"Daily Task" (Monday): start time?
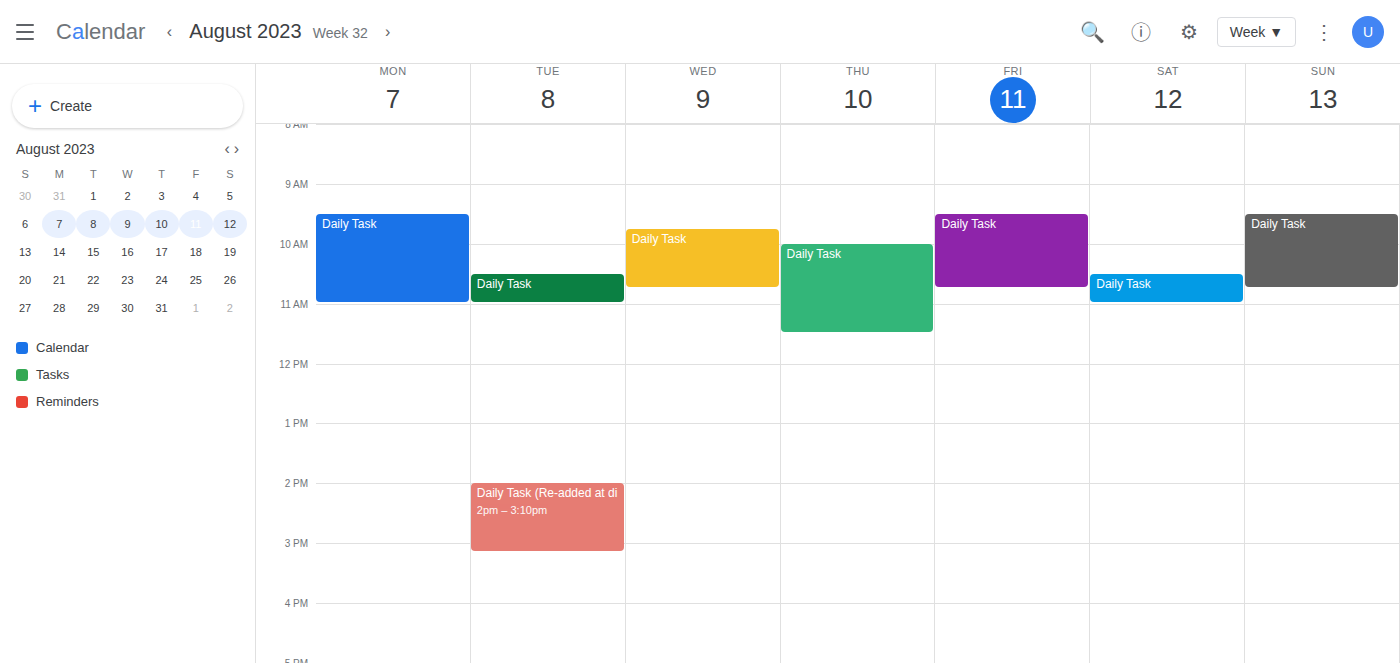
9:30 AM